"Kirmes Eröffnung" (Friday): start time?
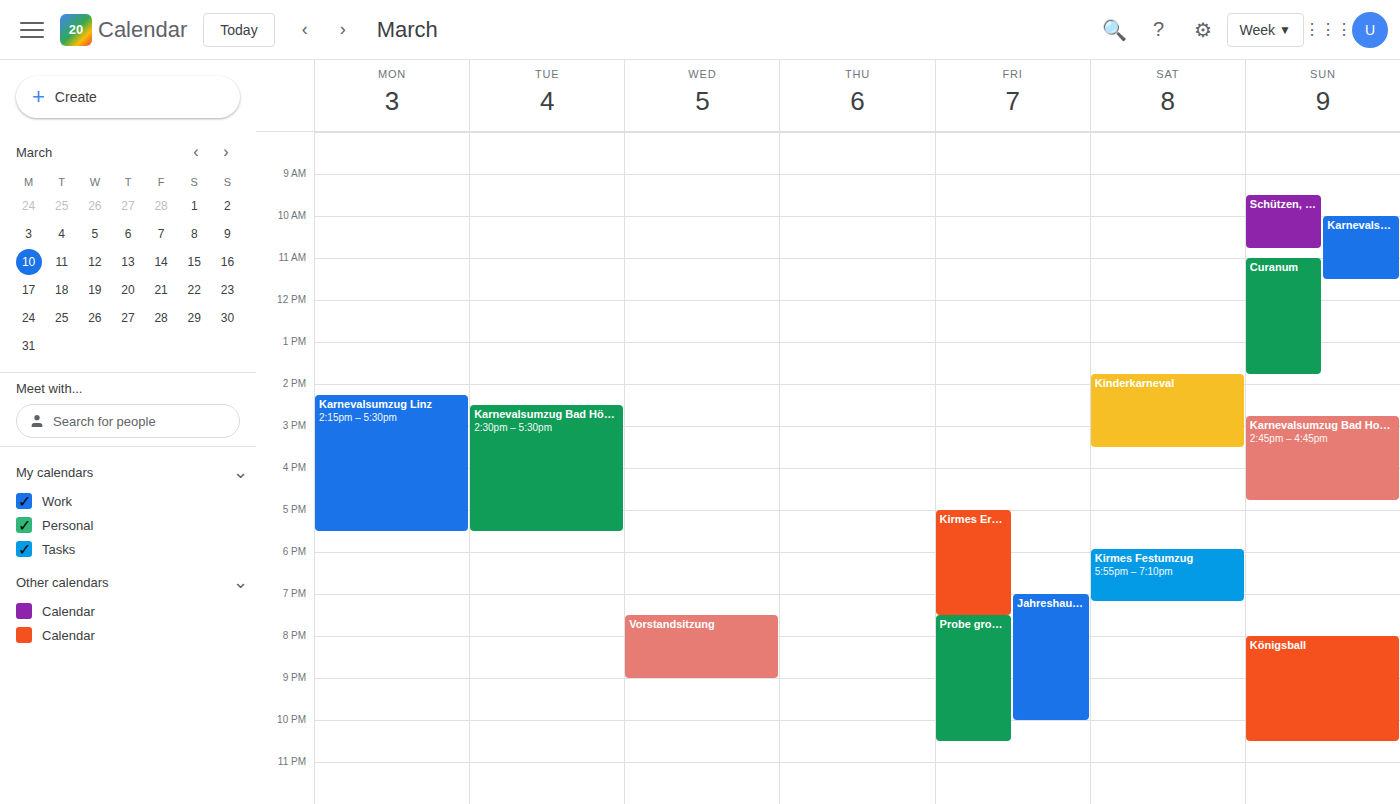
5:00 PM